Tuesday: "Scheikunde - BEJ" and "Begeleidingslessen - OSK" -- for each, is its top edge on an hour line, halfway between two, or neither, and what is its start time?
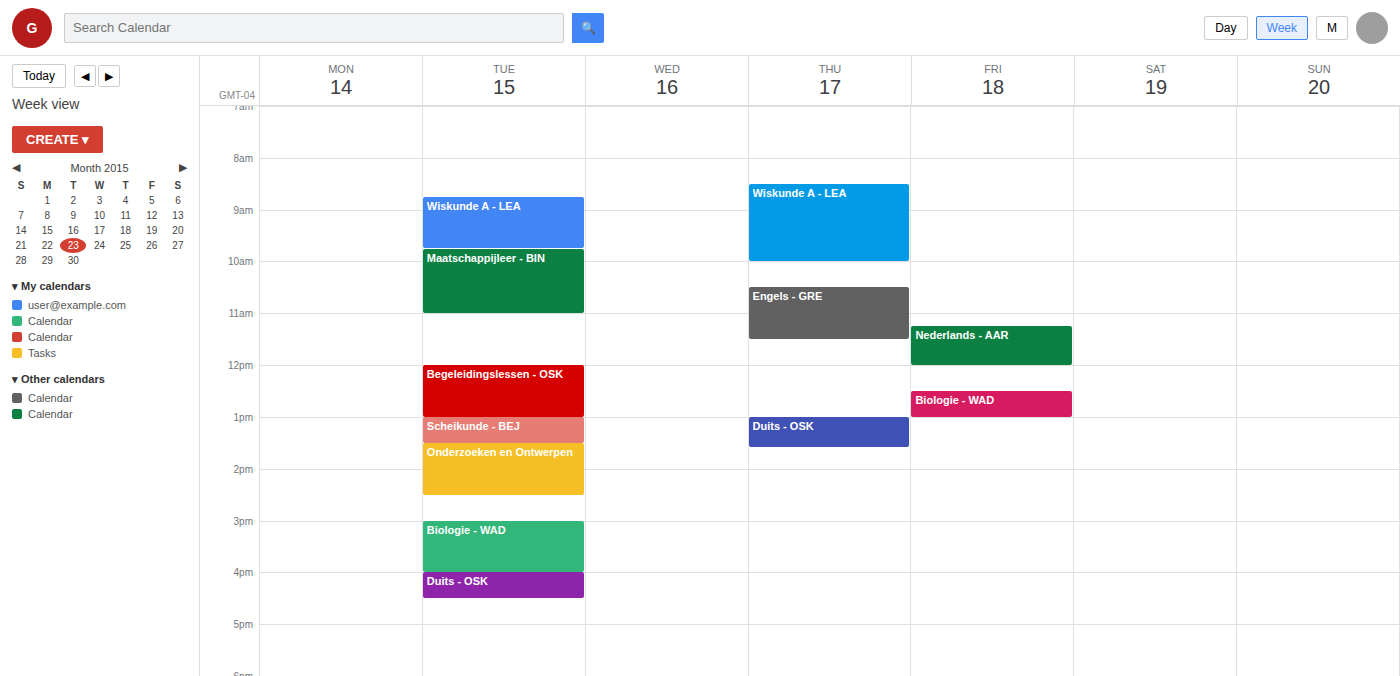
"Scheikunde - BEJ": 1:00 PM, exactly on the 1 PM line. "Begeleidingslessen - OSK": 12:00 PM, exactly on the 12 PM line.